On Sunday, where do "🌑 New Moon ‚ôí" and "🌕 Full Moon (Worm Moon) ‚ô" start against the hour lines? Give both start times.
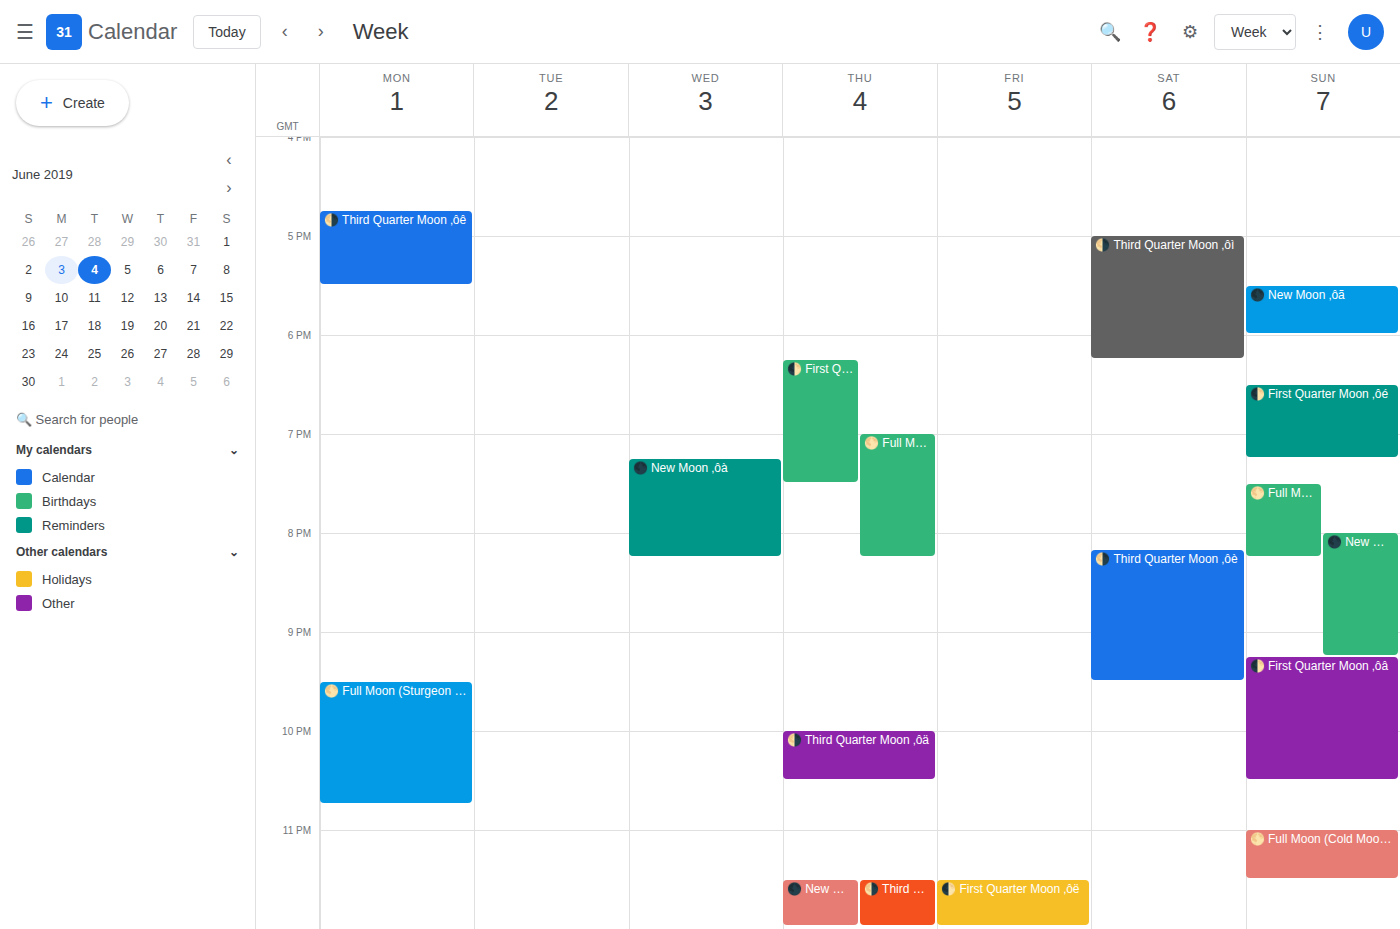
"🌑 New Moon ‚ôí": 8:00 PM, exactly on the 8 PM line. "🌕 Full Moon (Worm Moon) ‚ô": 7:30 PM, halfway between the 7 PM and 8 PM lines.